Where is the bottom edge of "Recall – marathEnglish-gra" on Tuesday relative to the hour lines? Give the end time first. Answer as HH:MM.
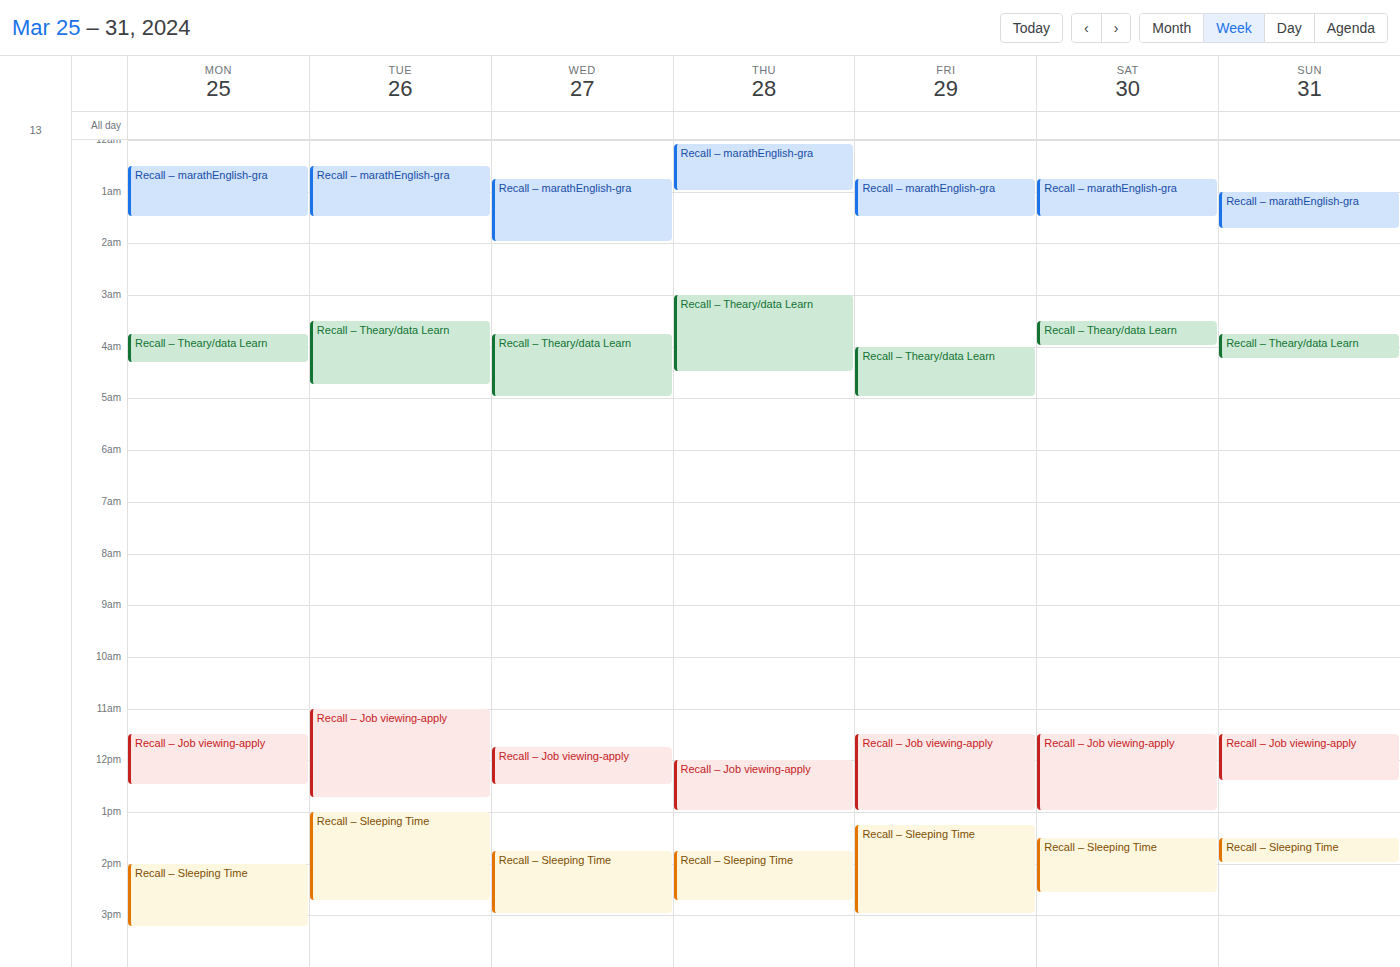
01:30 -- halfway between the 01:00 and 02:00 lines.